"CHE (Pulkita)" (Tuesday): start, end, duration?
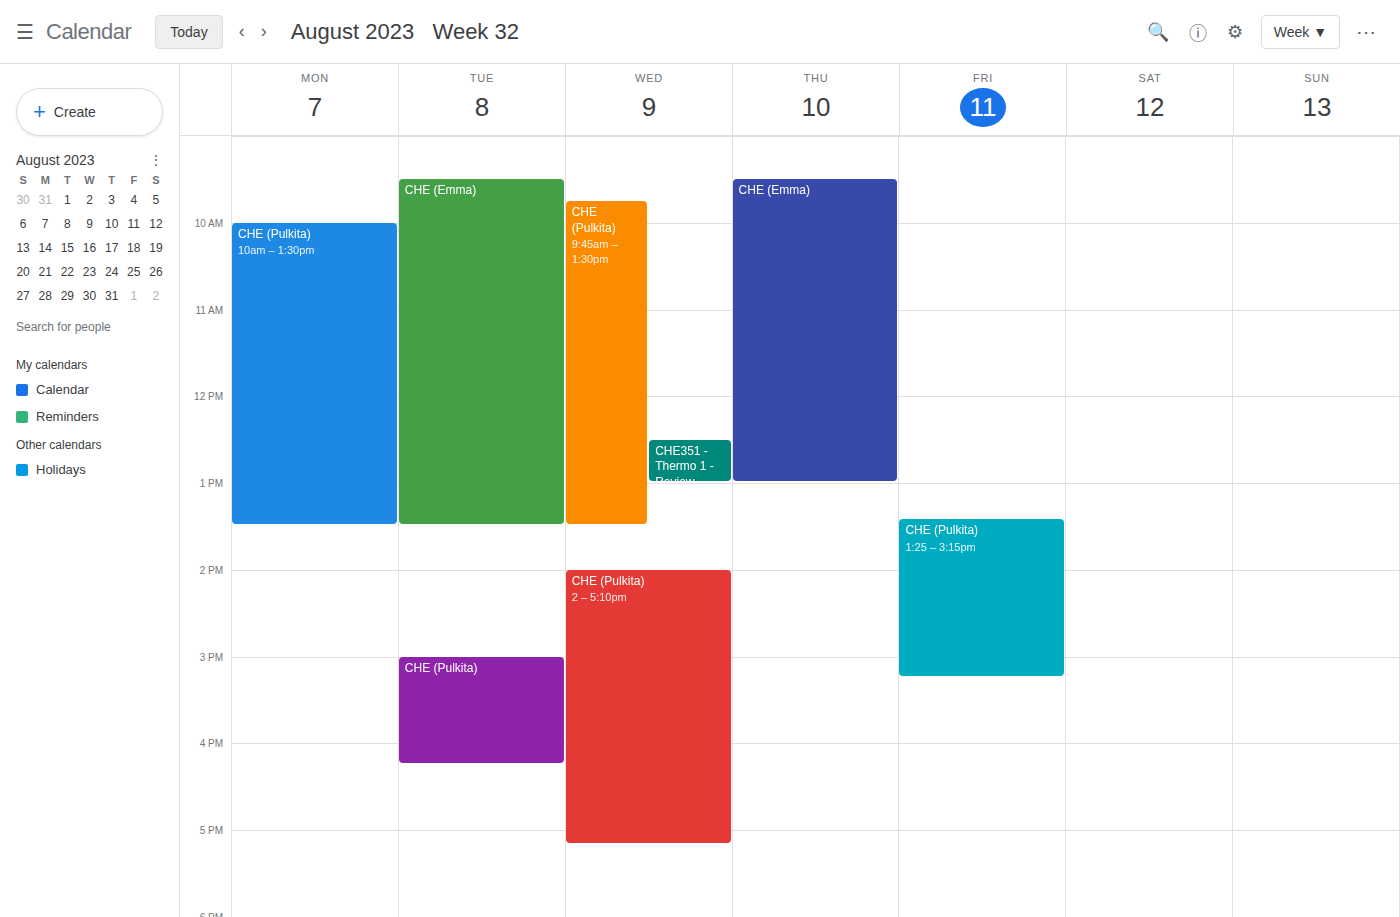
3:00 PM to 4:15 PM, 1 hour 15 minutes